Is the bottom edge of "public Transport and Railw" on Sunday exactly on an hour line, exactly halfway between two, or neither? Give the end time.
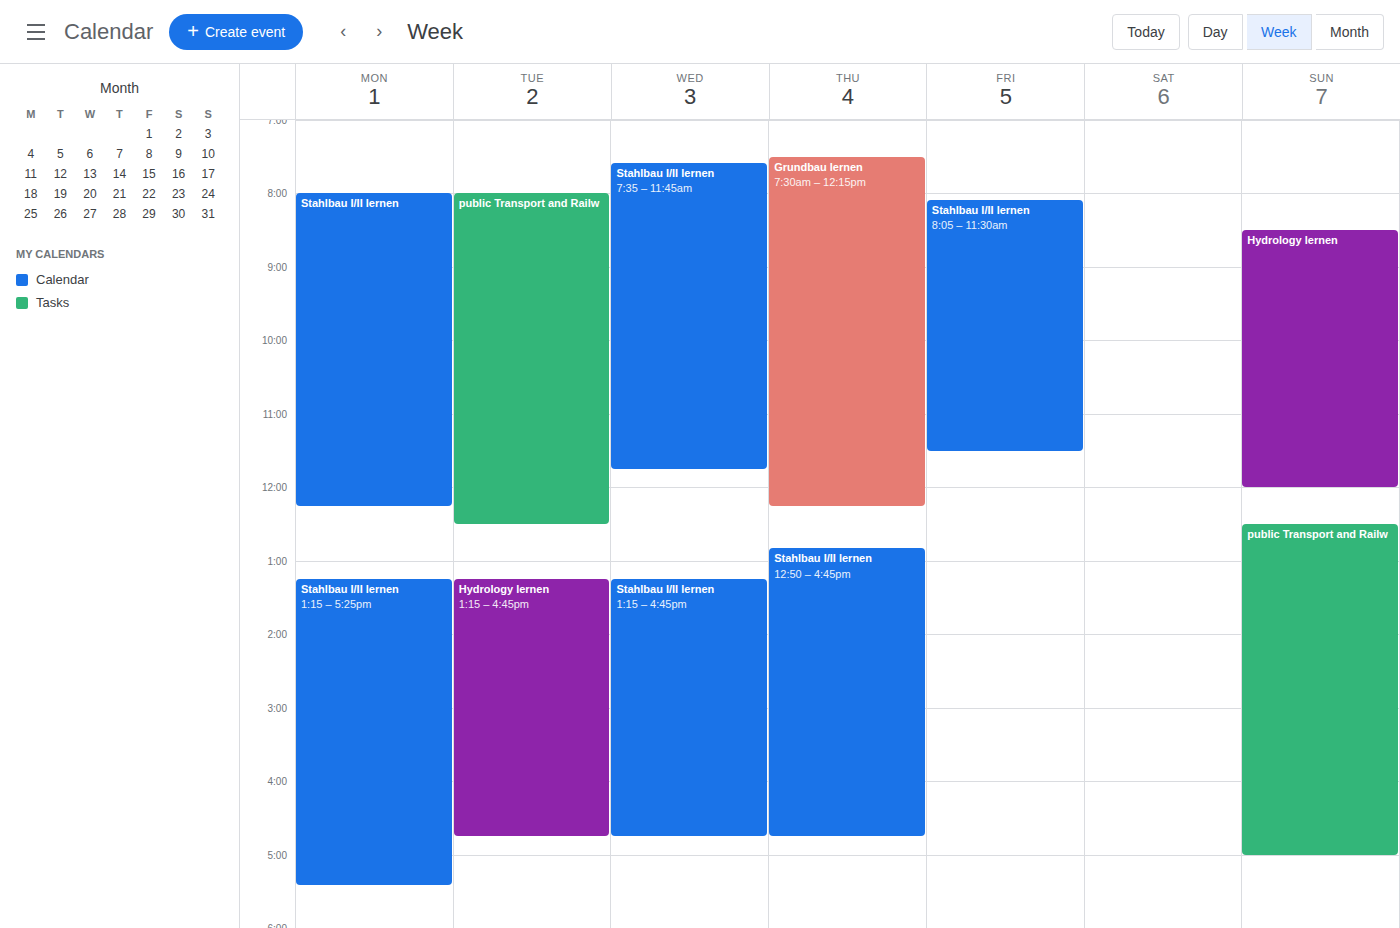
5:00 PM -- exactly on the 5 PM line.